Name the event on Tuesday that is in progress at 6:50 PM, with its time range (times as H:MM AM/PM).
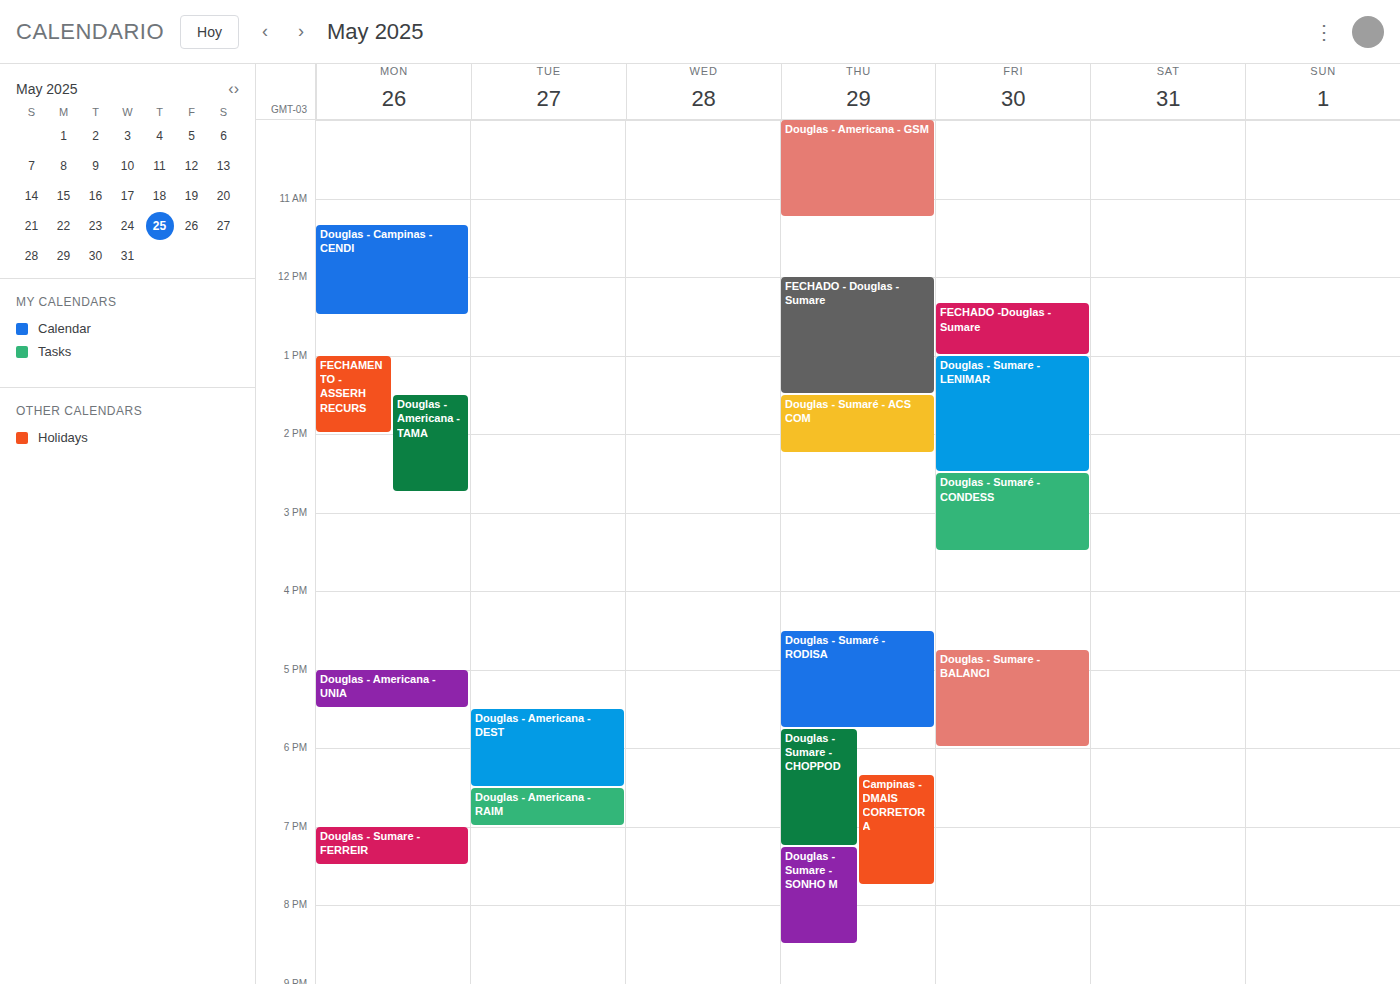
"Douglas - Americana - RAIM", 6:30 PM to 7:00 PM